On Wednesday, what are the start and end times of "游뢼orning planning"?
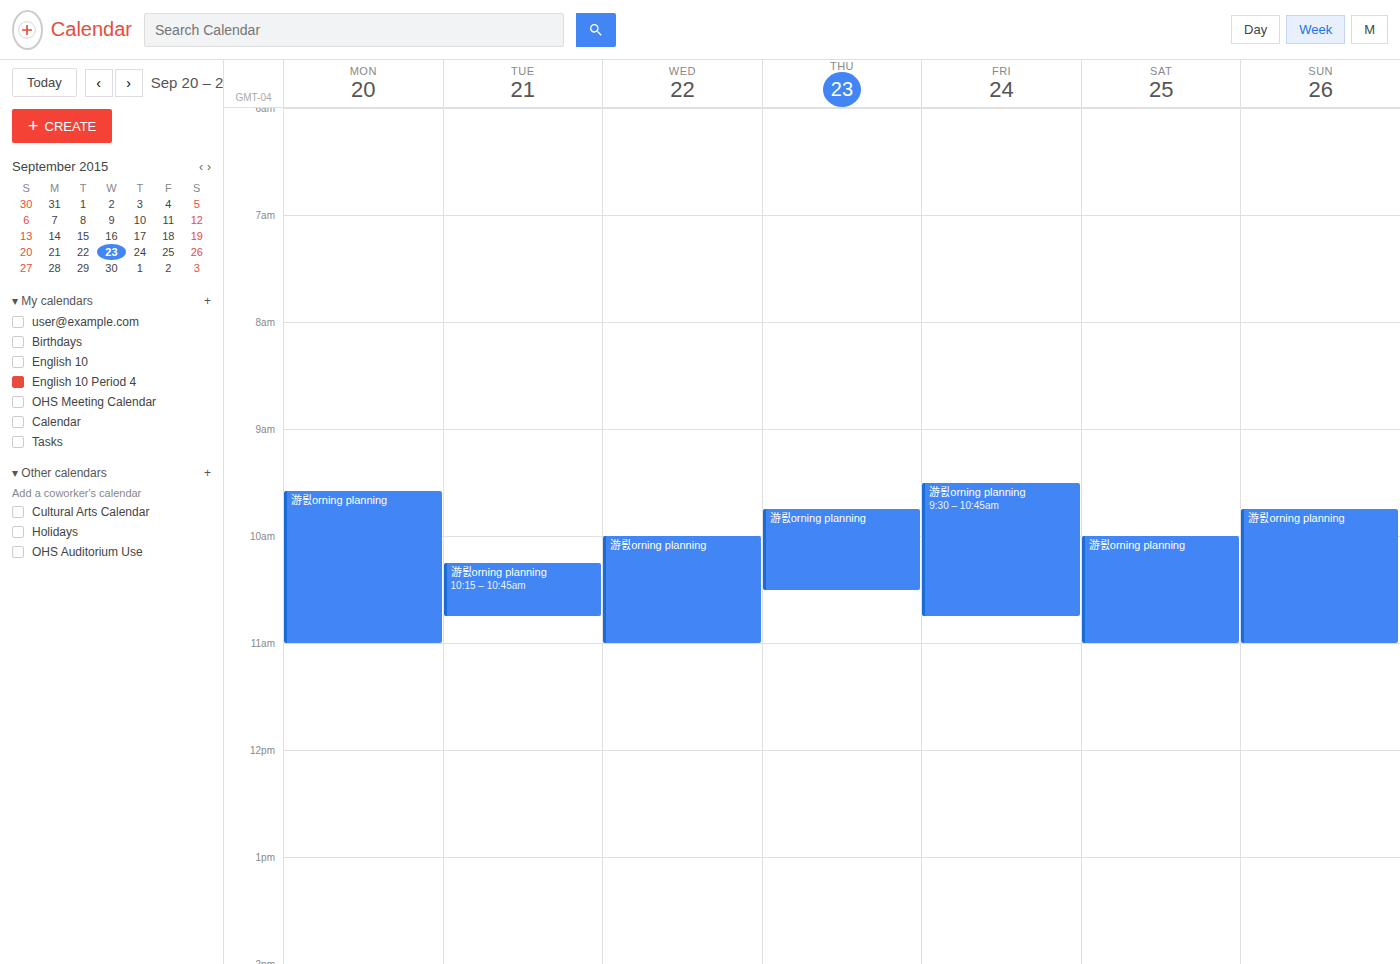
10:00 to 11:00